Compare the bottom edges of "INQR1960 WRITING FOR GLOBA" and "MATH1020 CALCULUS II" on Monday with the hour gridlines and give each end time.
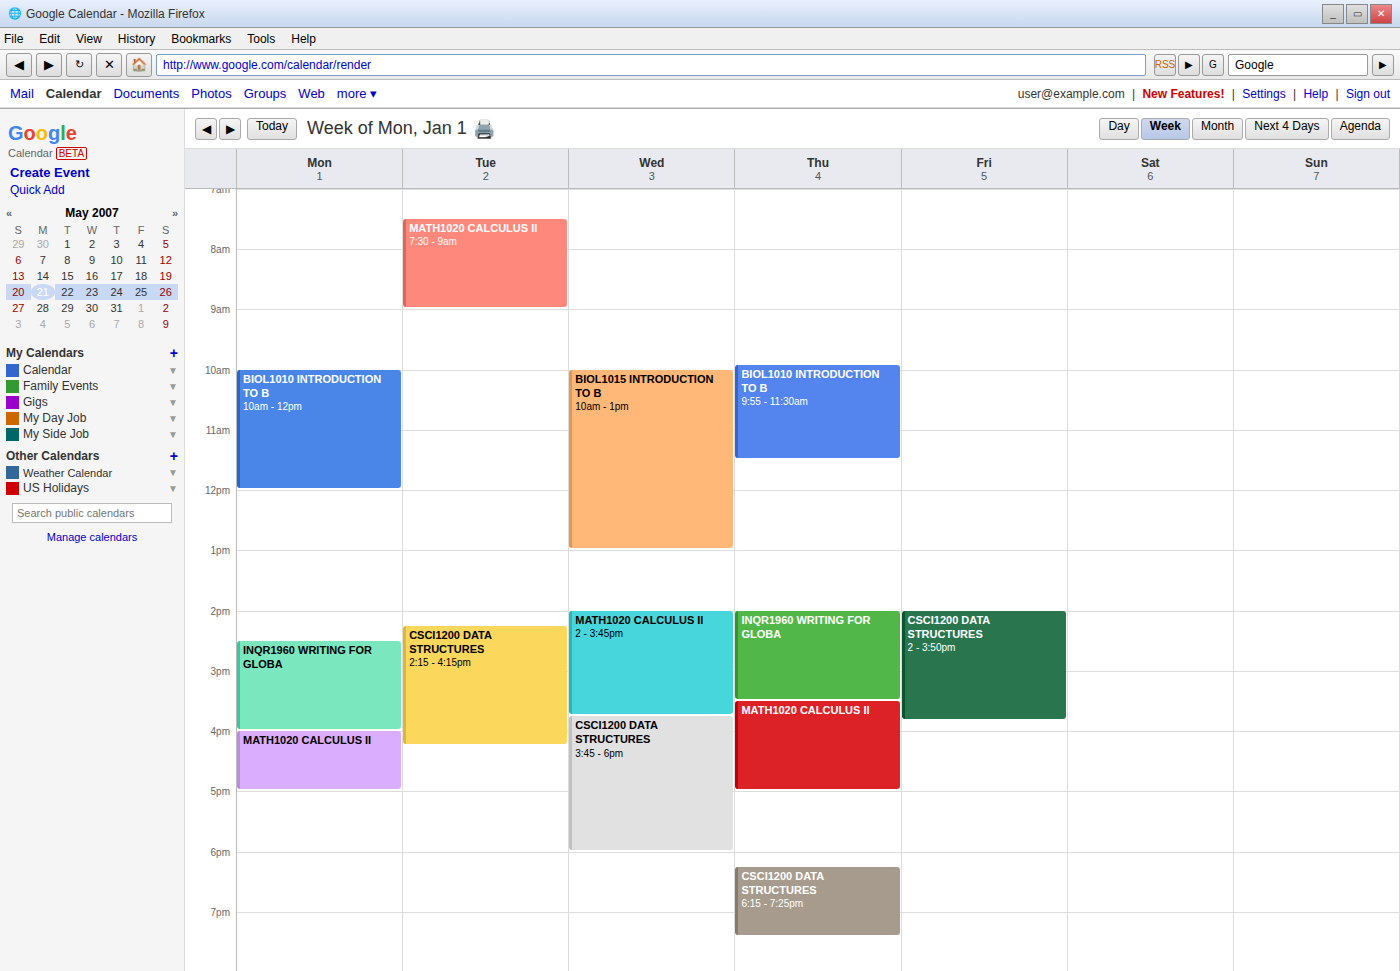
"INQR1960 WRITING FOR GLOBA": 4:00 PM, exactly on the 4 PM line. "MATH1020 CALCULUS II": 5:00 PM, exactly on the 5 PM line.